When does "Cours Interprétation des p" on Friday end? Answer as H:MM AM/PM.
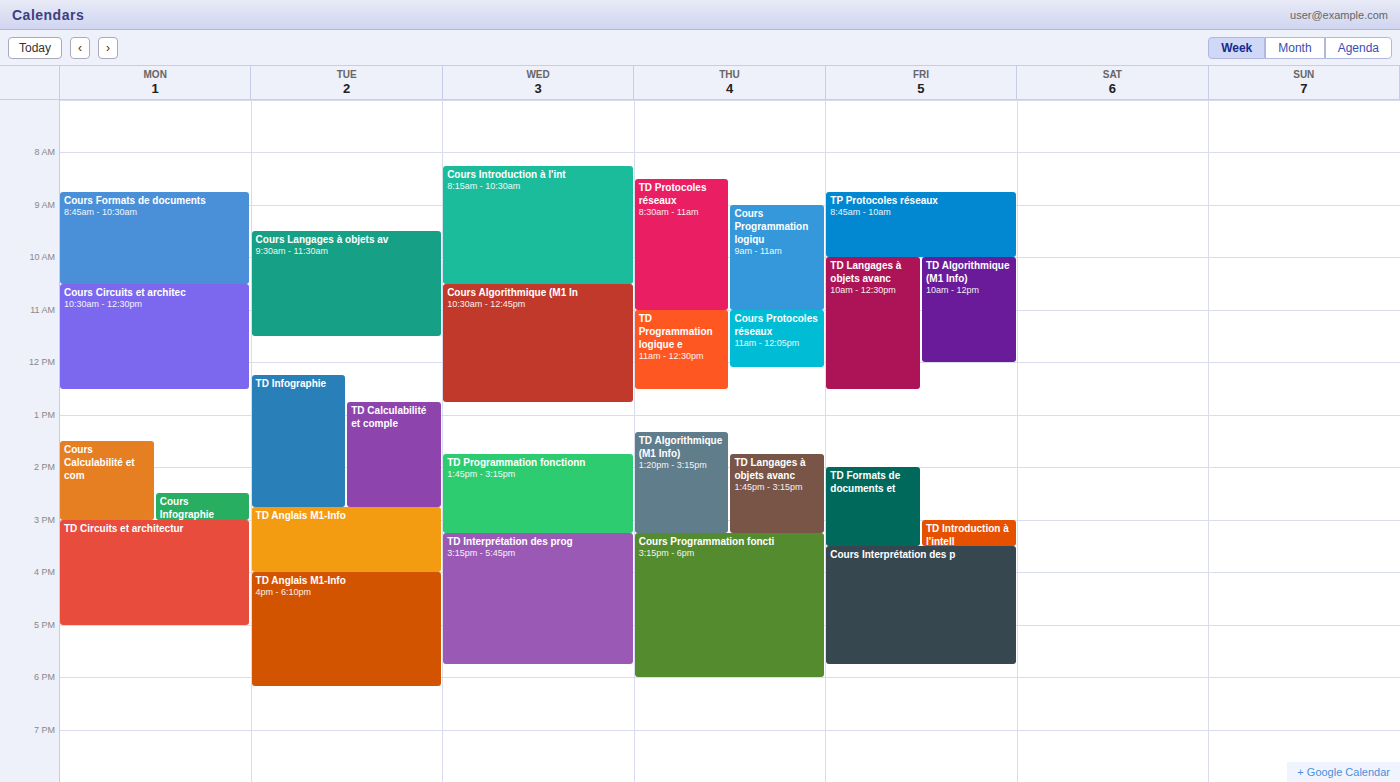
5:45 PM